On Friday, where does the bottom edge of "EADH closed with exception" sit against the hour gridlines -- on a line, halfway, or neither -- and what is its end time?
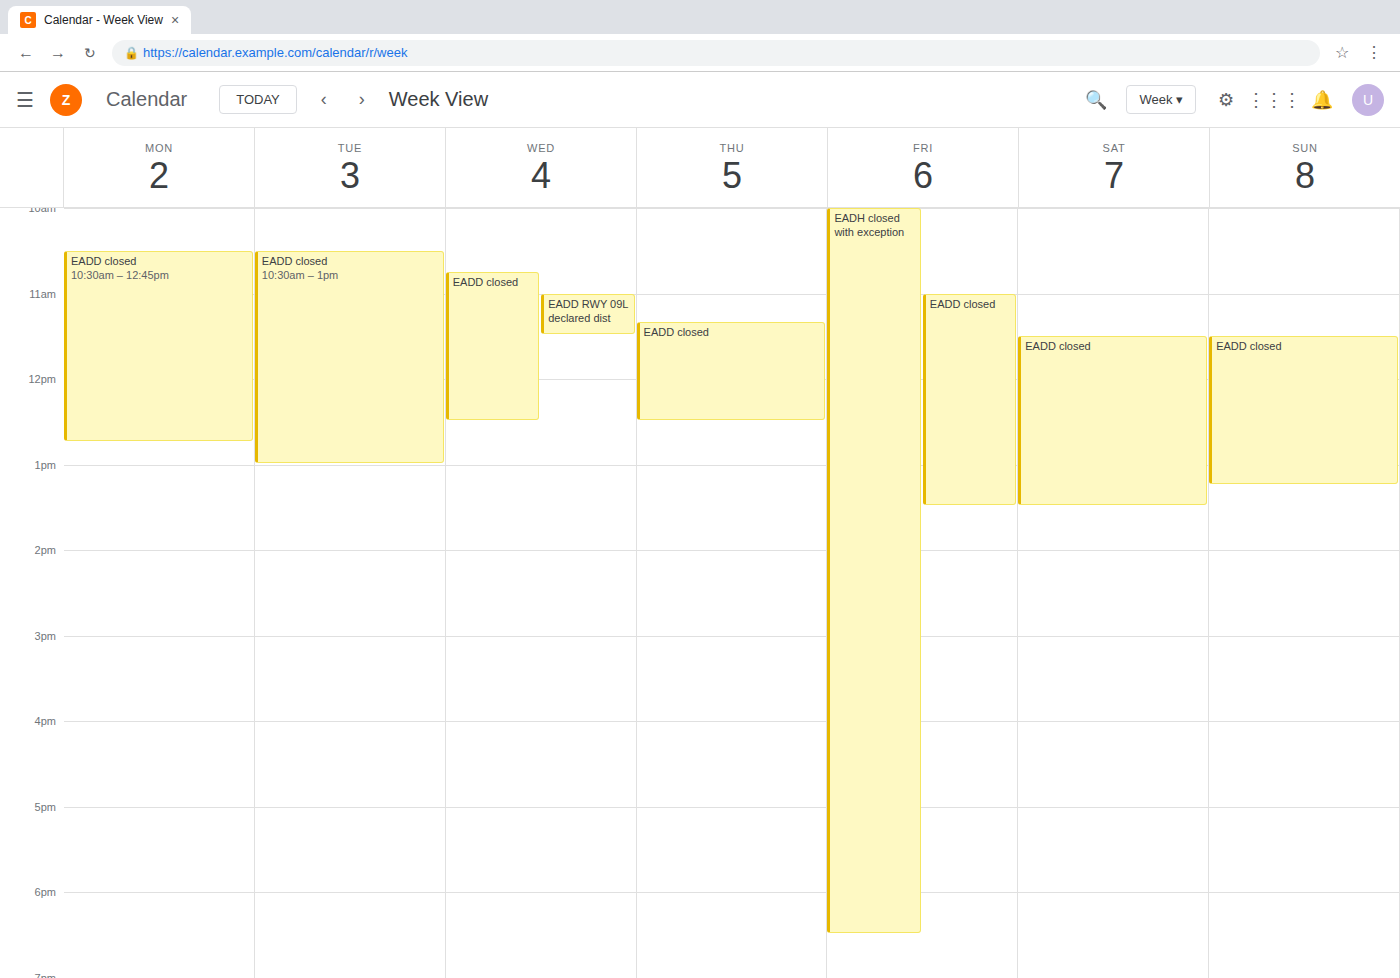
6:30 PM -- halfway between the 6 PM and 7 PM lines.